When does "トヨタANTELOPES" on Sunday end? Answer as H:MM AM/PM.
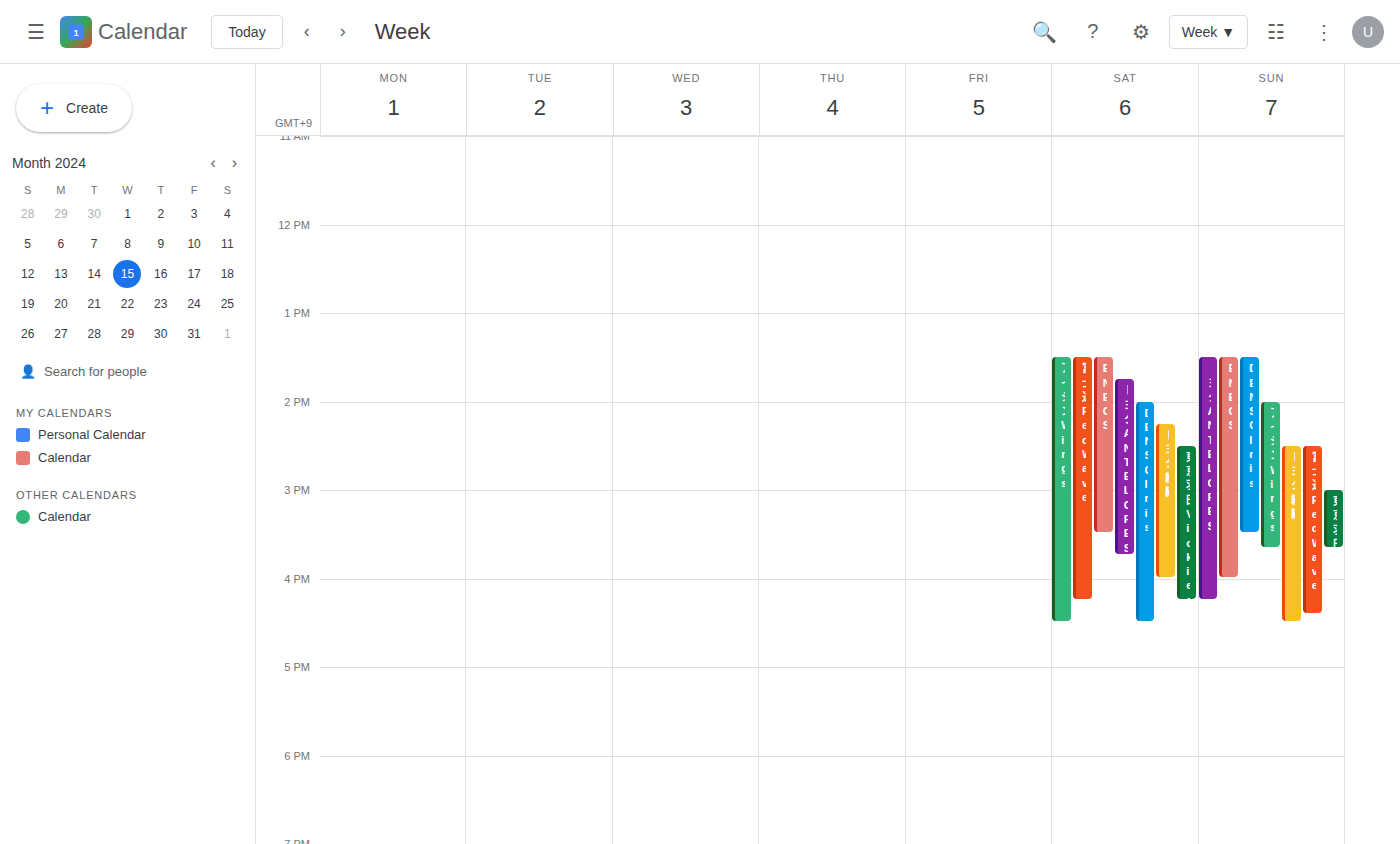
4:15 PM